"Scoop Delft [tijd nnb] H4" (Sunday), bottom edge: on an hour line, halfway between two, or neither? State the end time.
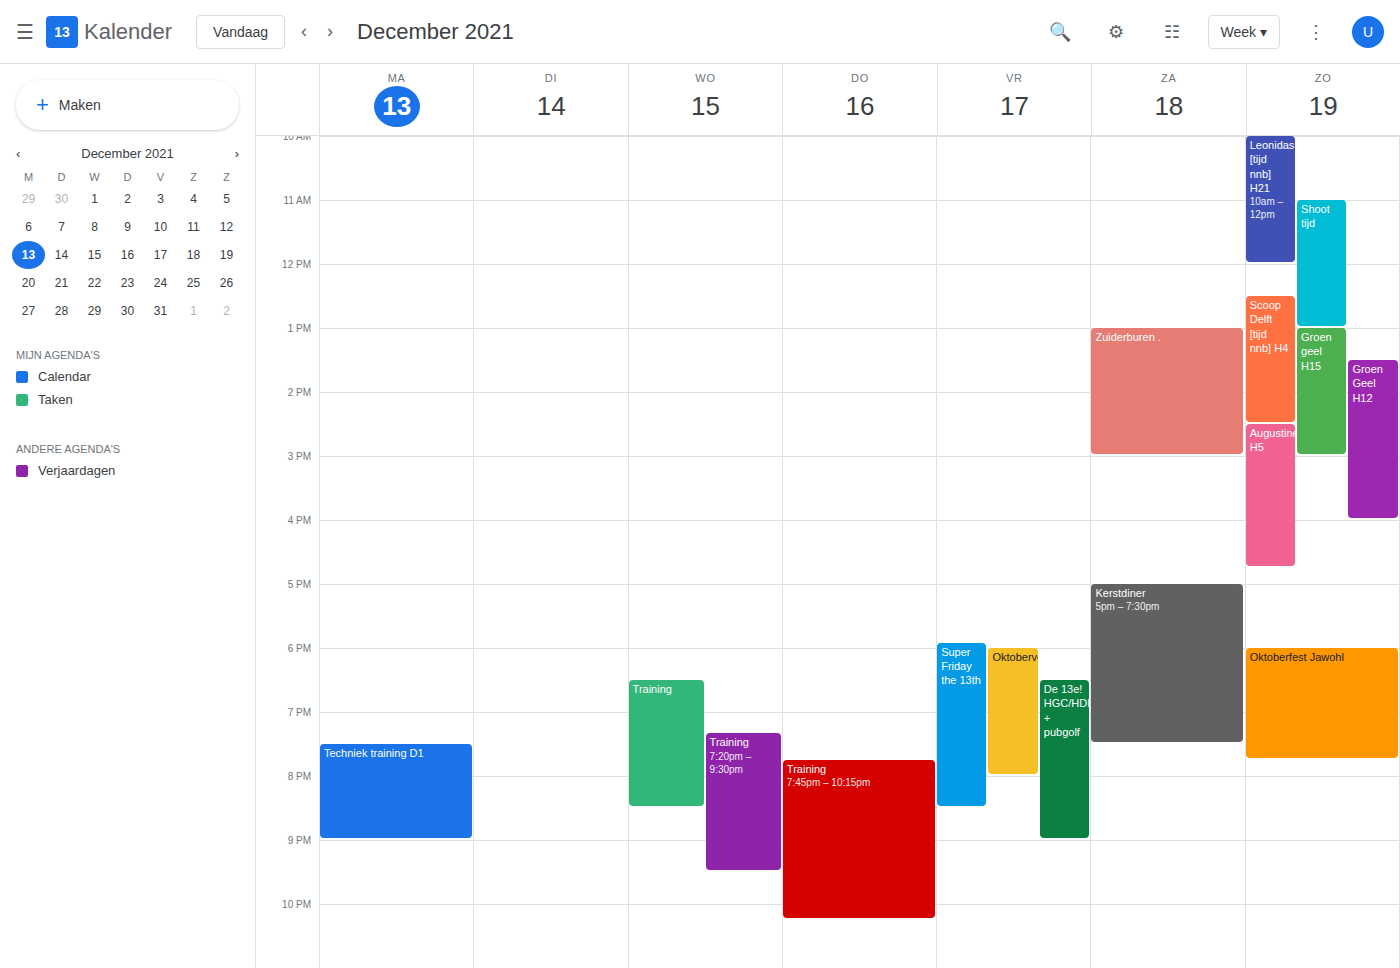
2:30 PM -- halfway between the 2 PM and 3 PM lines.